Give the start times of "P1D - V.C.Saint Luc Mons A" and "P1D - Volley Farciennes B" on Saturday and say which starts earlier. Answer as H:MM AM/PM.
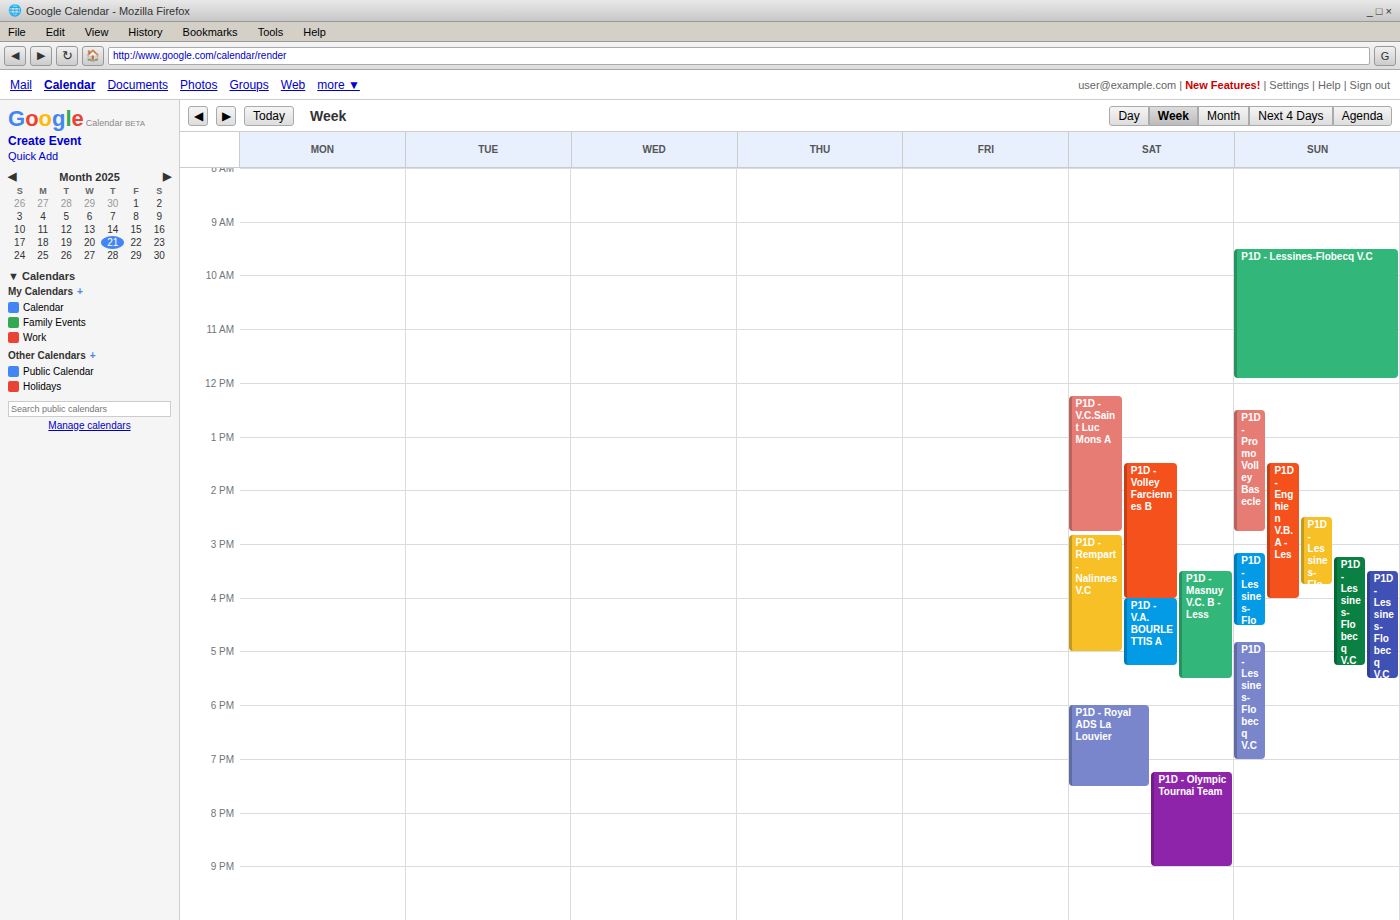
"P1D - V.C.Saint Luc Mons A" 12:15 PM; "P1D - Volley Farciennes B" 1:30 PM.